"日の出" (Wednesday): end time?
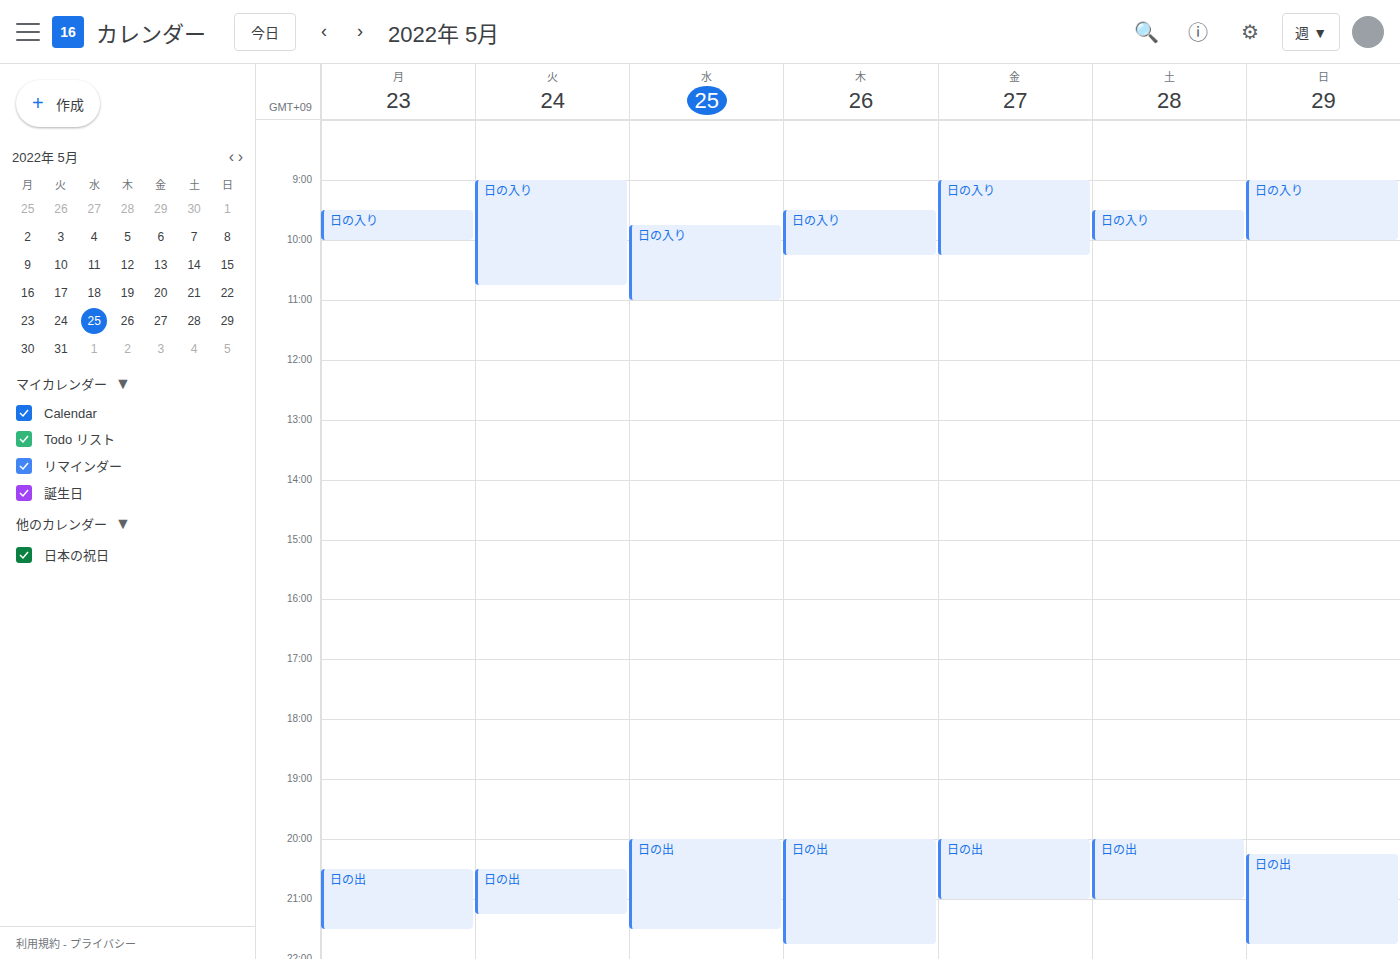
9:30 PM